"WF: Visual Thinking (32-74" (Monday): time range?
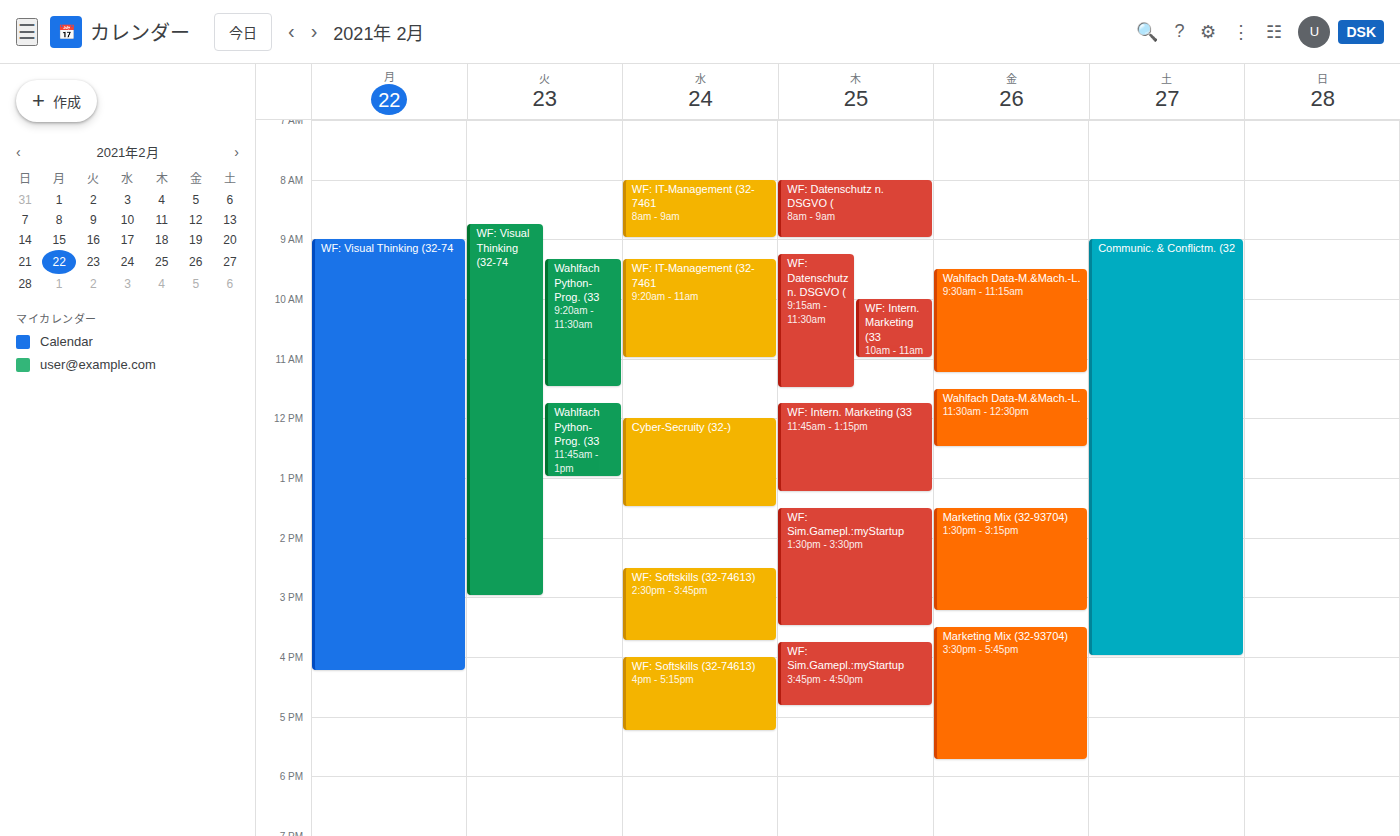
9:00 AM to 4:15 PM